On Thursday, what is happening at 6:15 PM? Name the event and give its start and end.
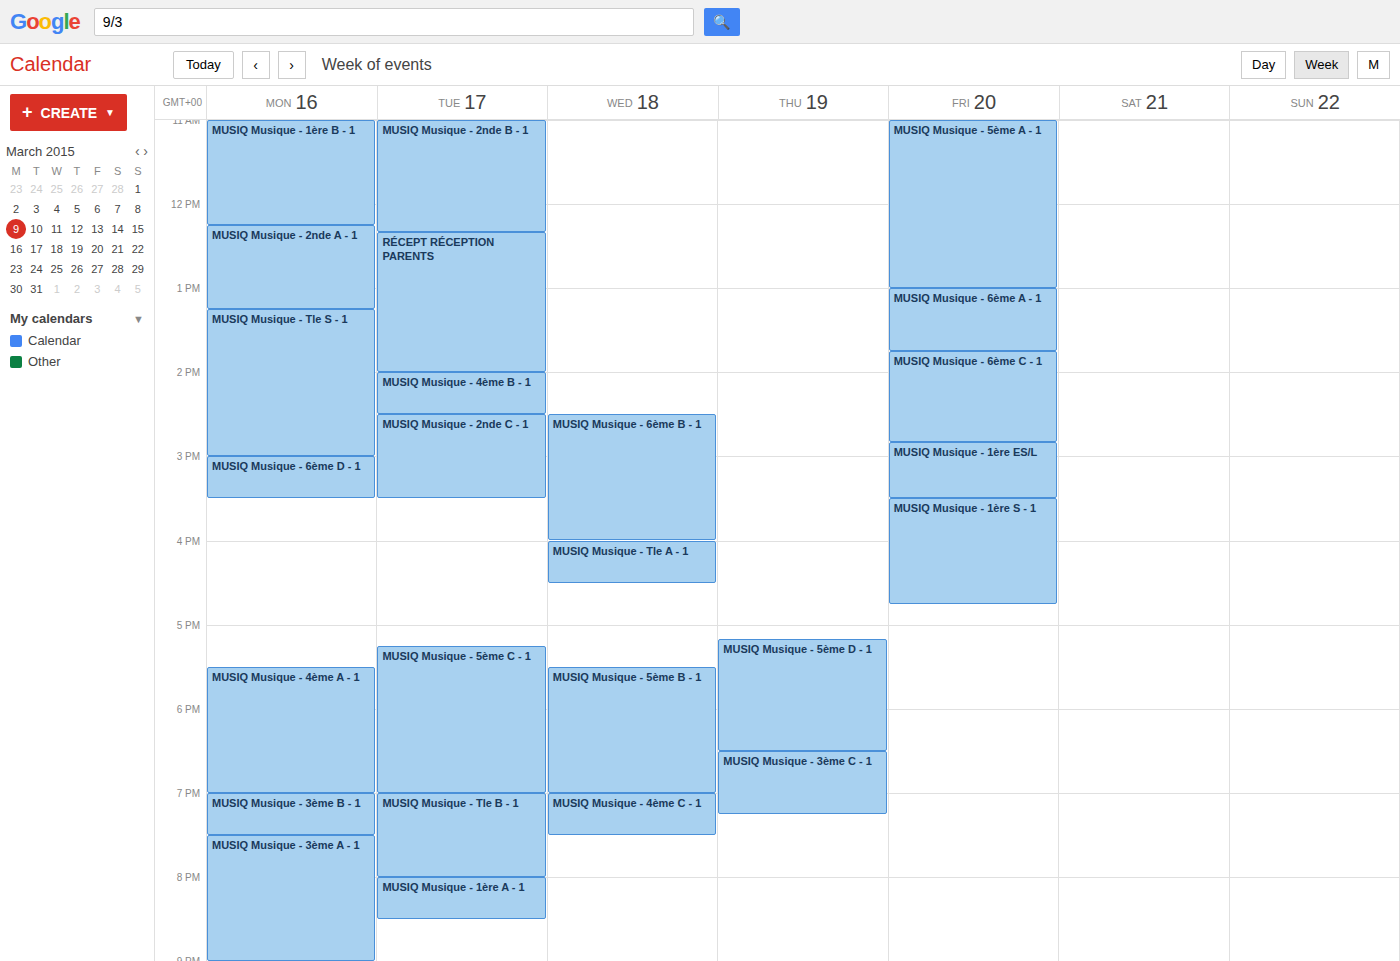
"MUSIQ Musique - 5ème D - 1", 5:10 PM to 6:30 PM